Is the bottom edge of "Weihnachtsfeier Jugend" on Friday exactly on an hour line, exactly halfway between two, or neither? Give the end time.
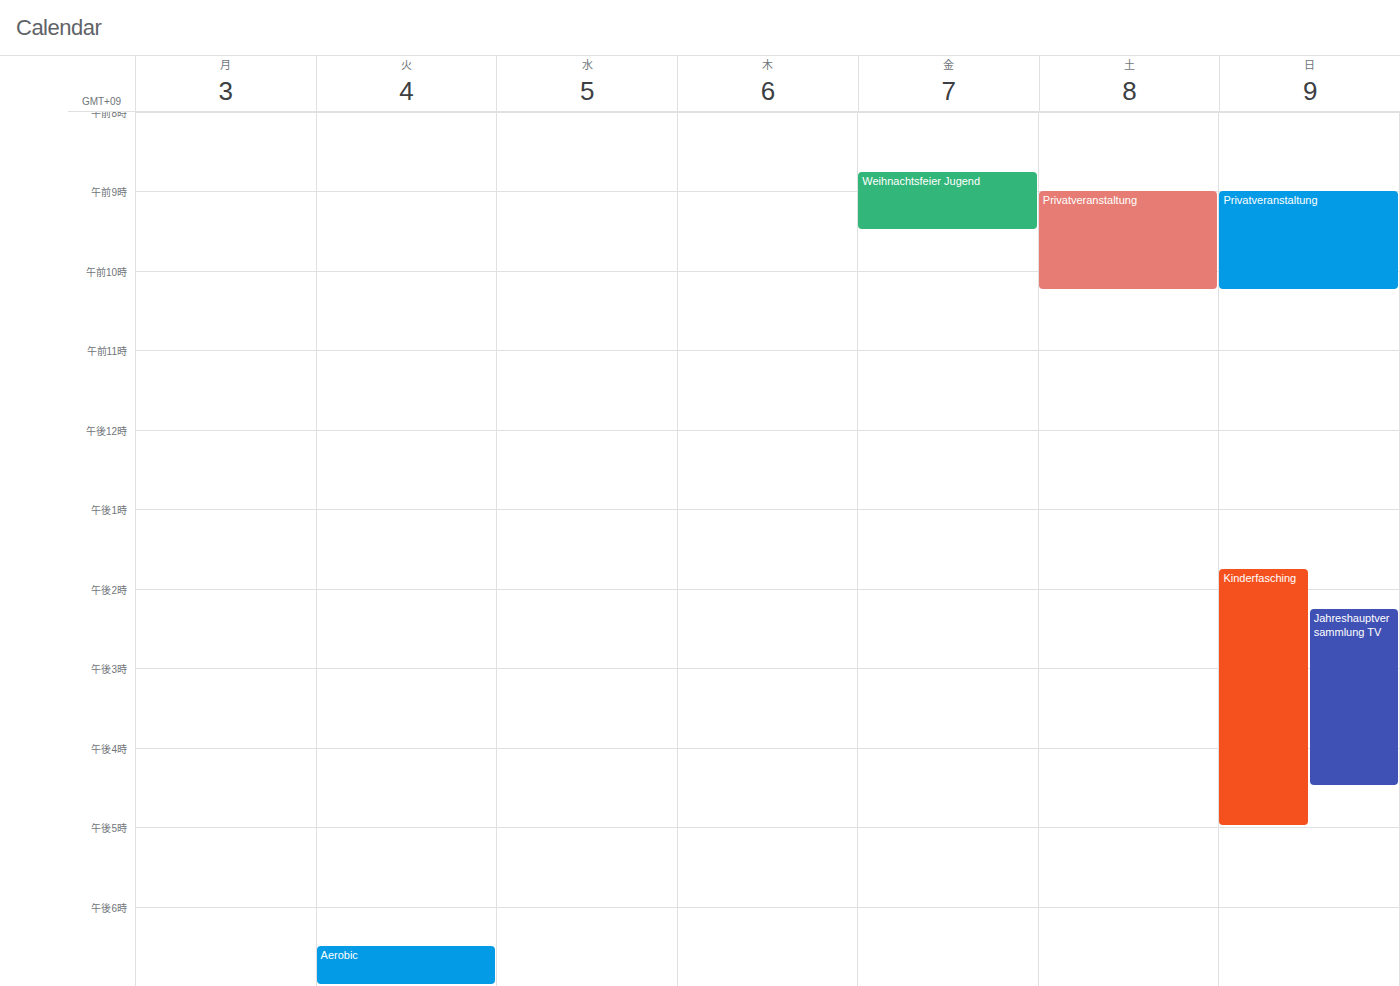
9:30 AM -- halfway between the 9 AM and 10 AM lines.